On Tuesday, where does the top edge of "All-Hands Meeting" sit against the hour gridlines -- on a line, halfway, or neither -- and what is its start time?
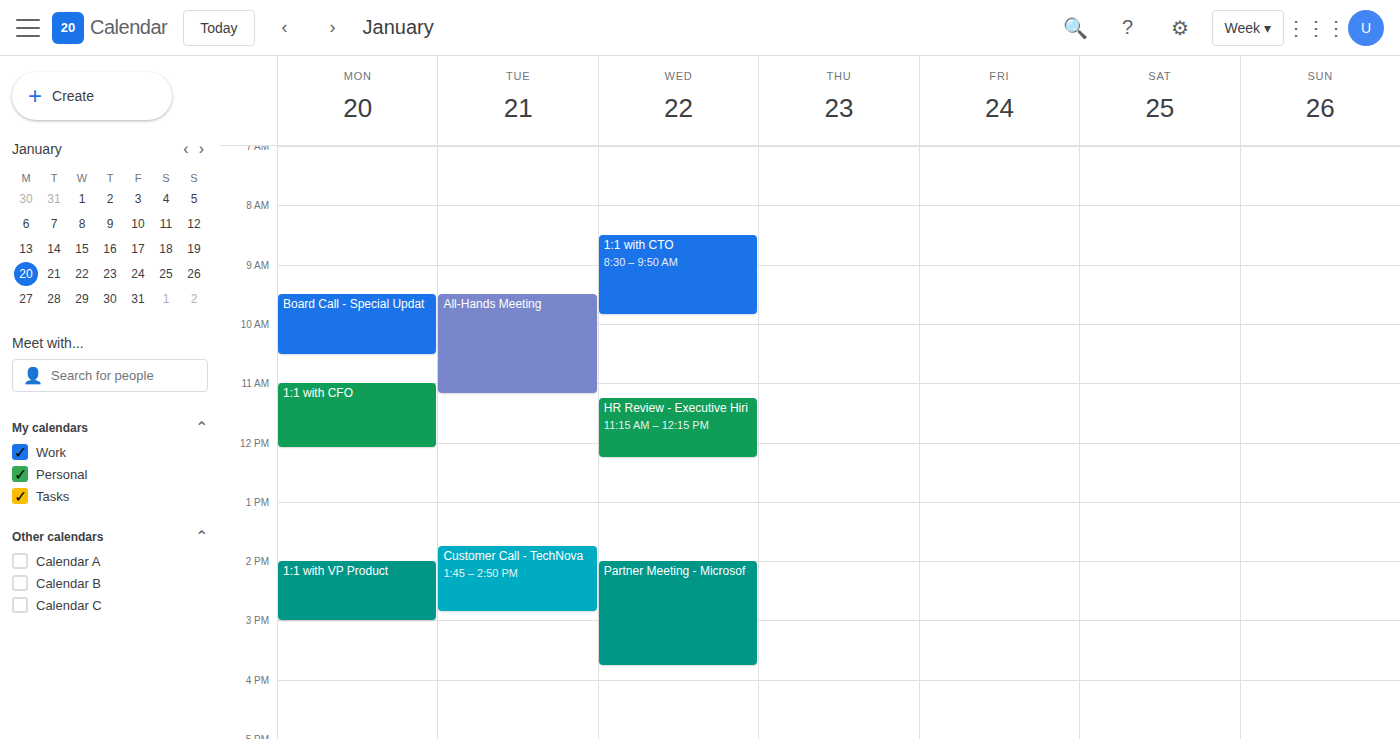
9:30 AM -- halfway between the 9 AM and 10 AM lines.